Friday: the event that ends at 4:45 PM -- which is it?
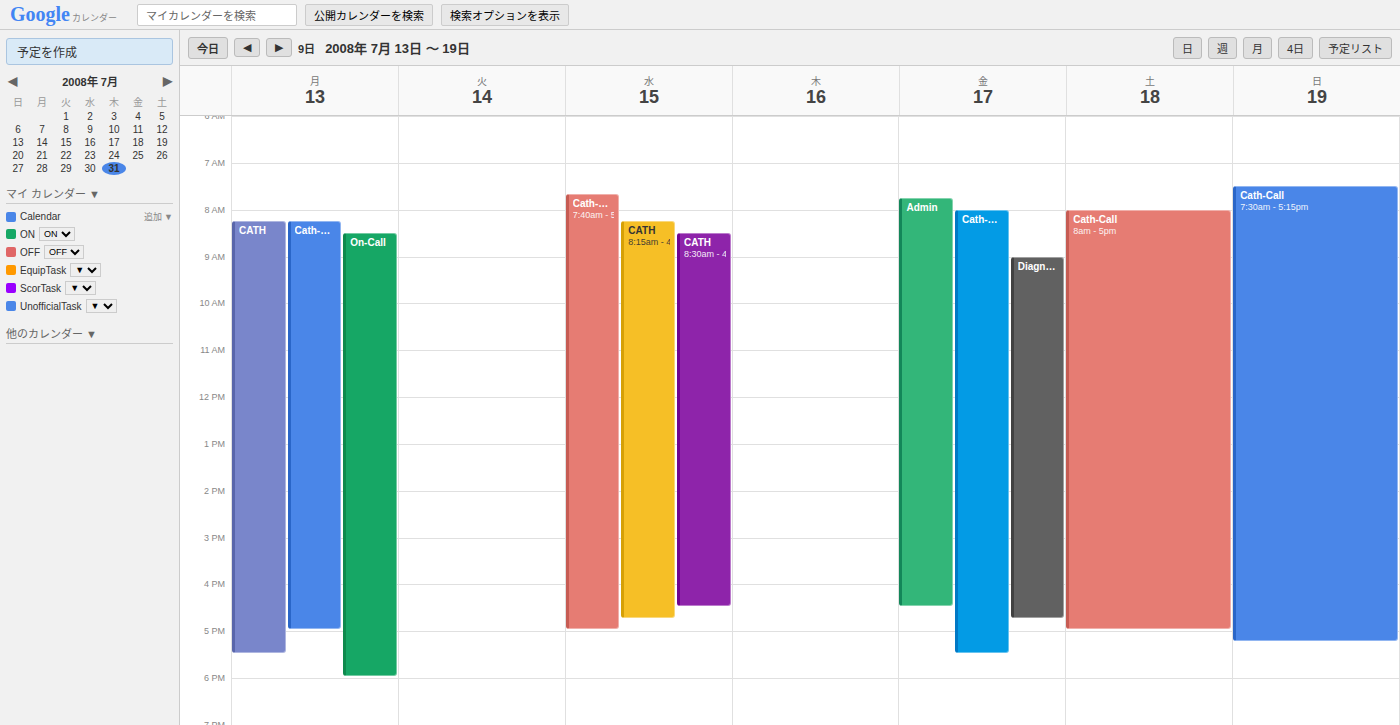
"Diagnostic"